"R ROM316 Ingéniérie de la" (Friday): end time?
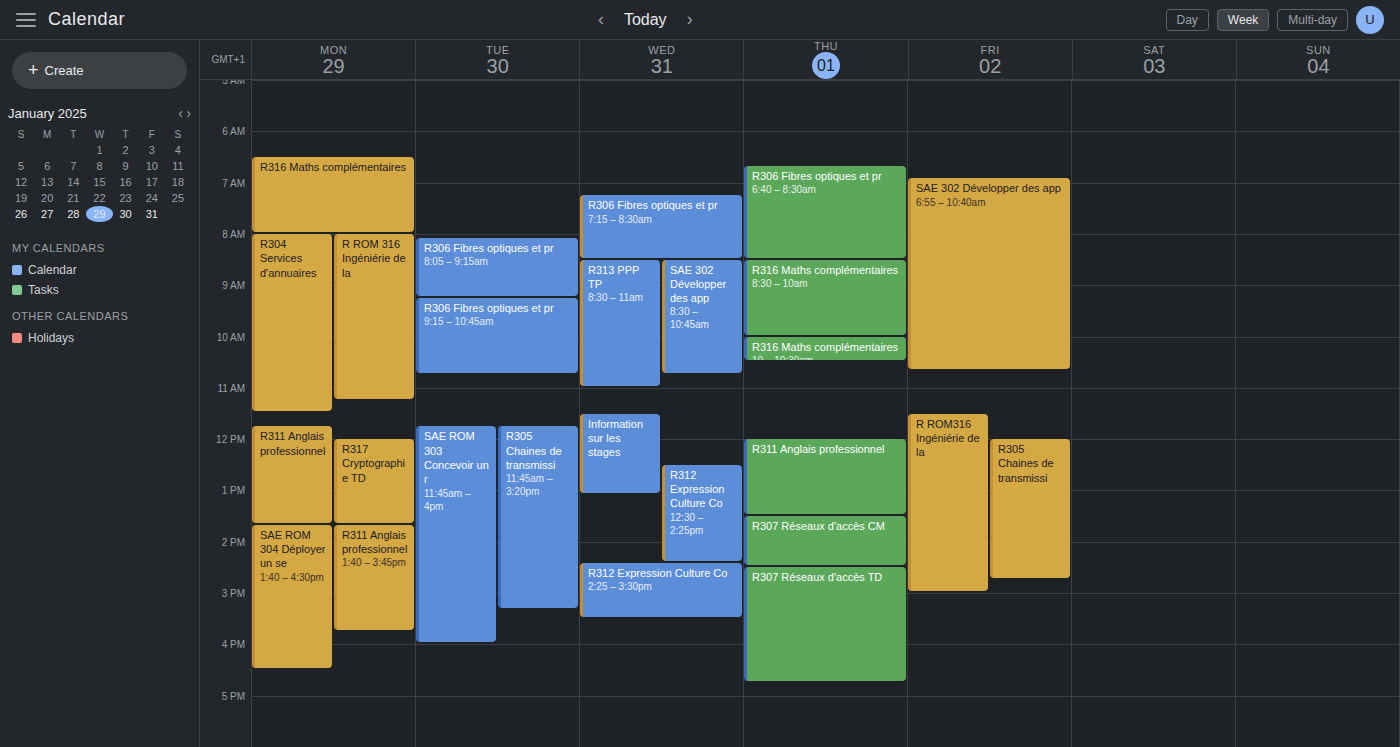
3:00 PM